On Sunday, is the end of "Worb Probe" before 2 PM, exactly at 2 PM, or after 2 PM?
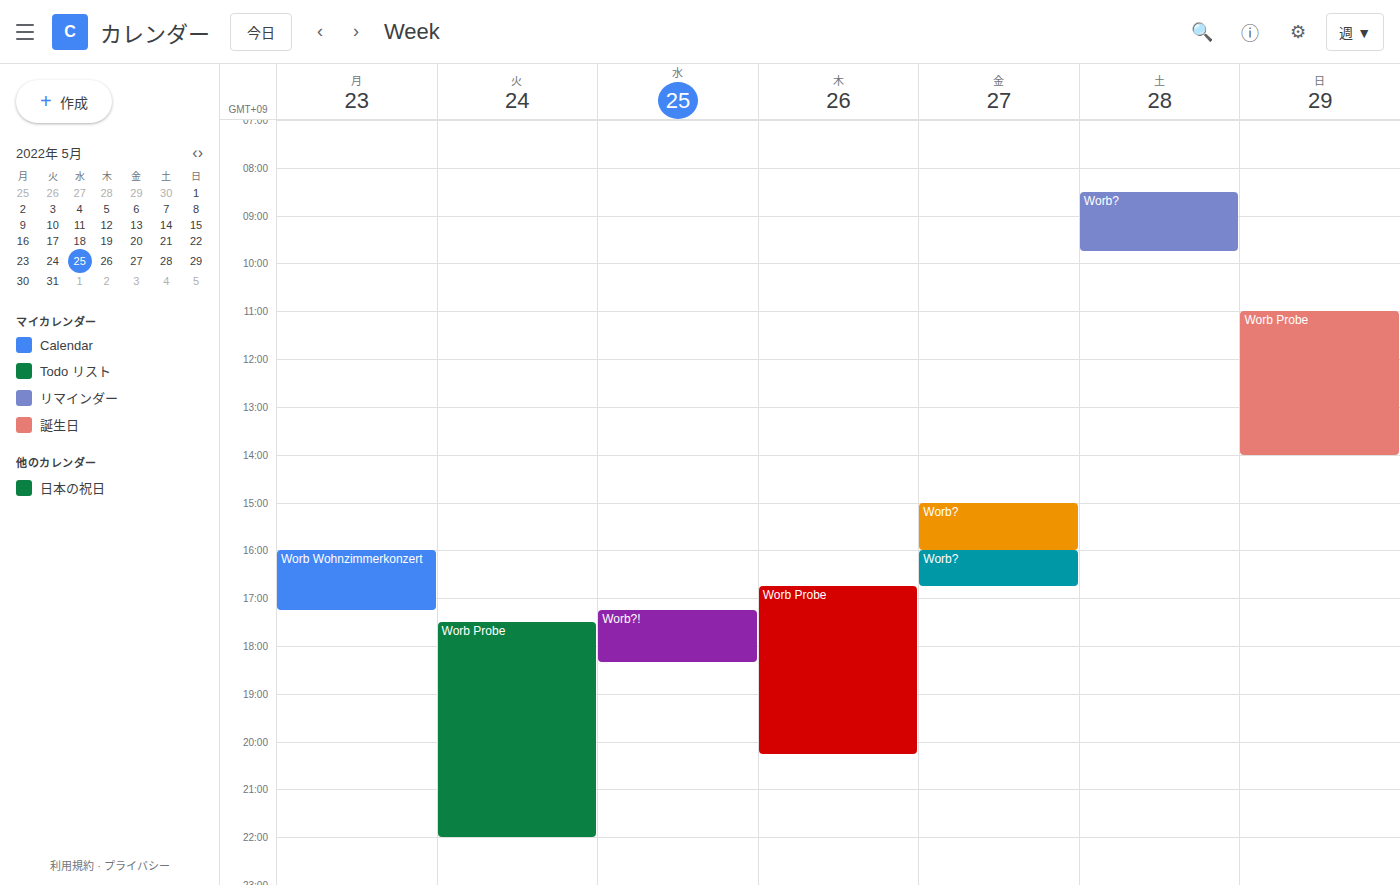
2:00 PM -- exactly at 2 PM, on the 2 PM line.